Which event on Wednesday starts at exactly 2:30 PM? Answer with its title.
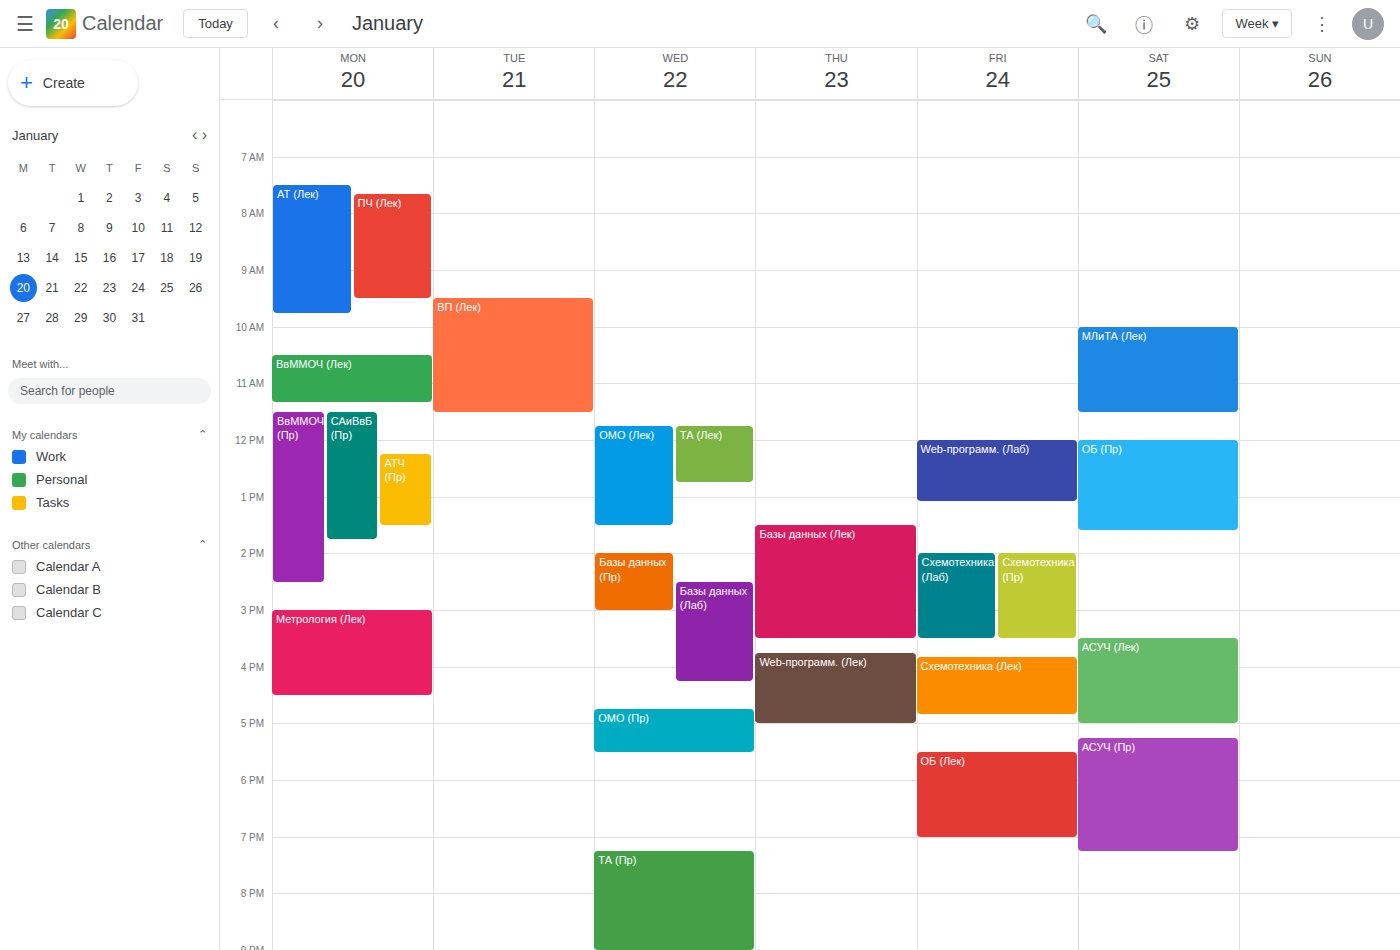
"Базы данных (Лаб)"